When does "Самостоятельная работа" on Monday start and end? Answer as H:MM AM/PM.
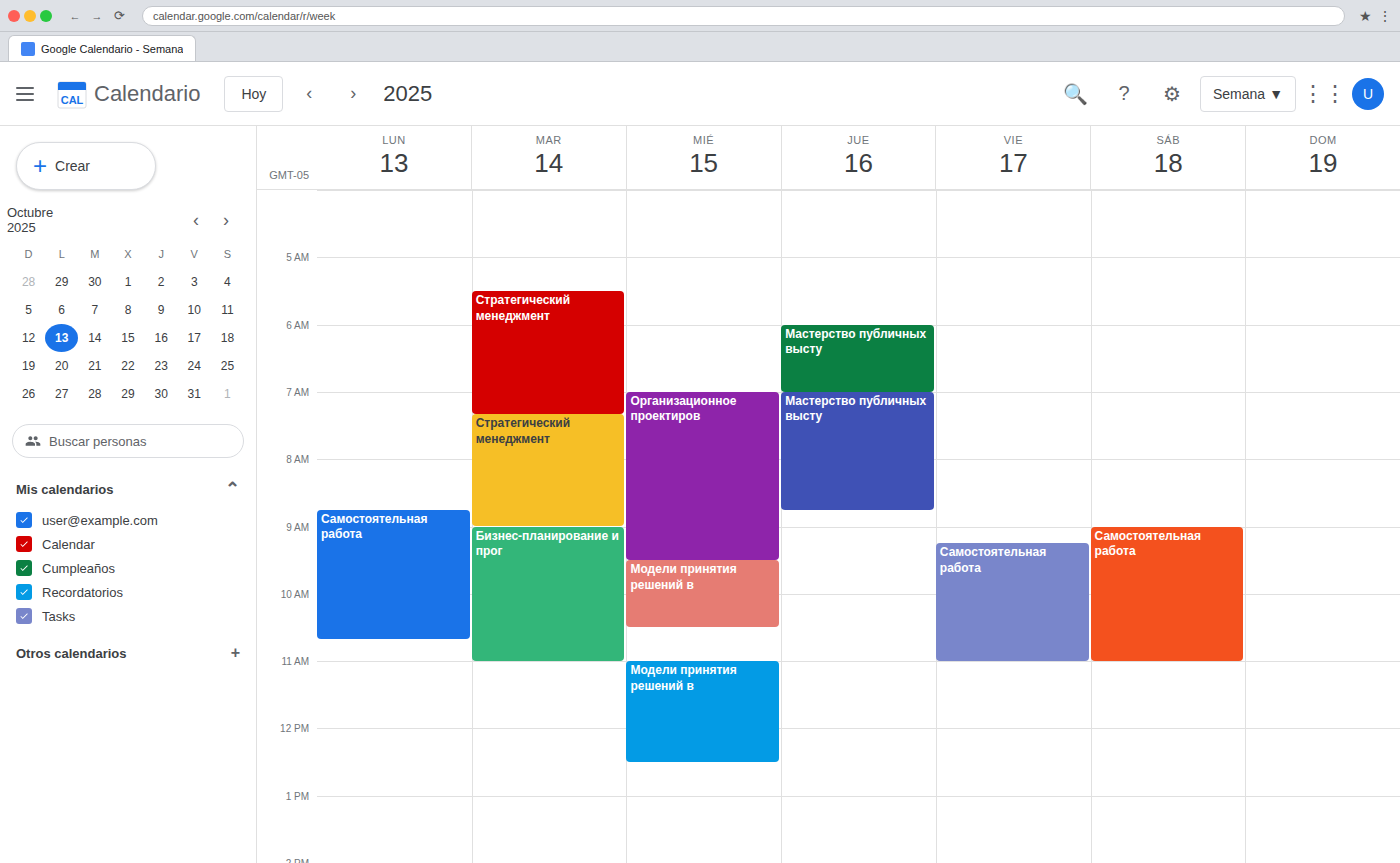
8:45 AM to 10:40 AM